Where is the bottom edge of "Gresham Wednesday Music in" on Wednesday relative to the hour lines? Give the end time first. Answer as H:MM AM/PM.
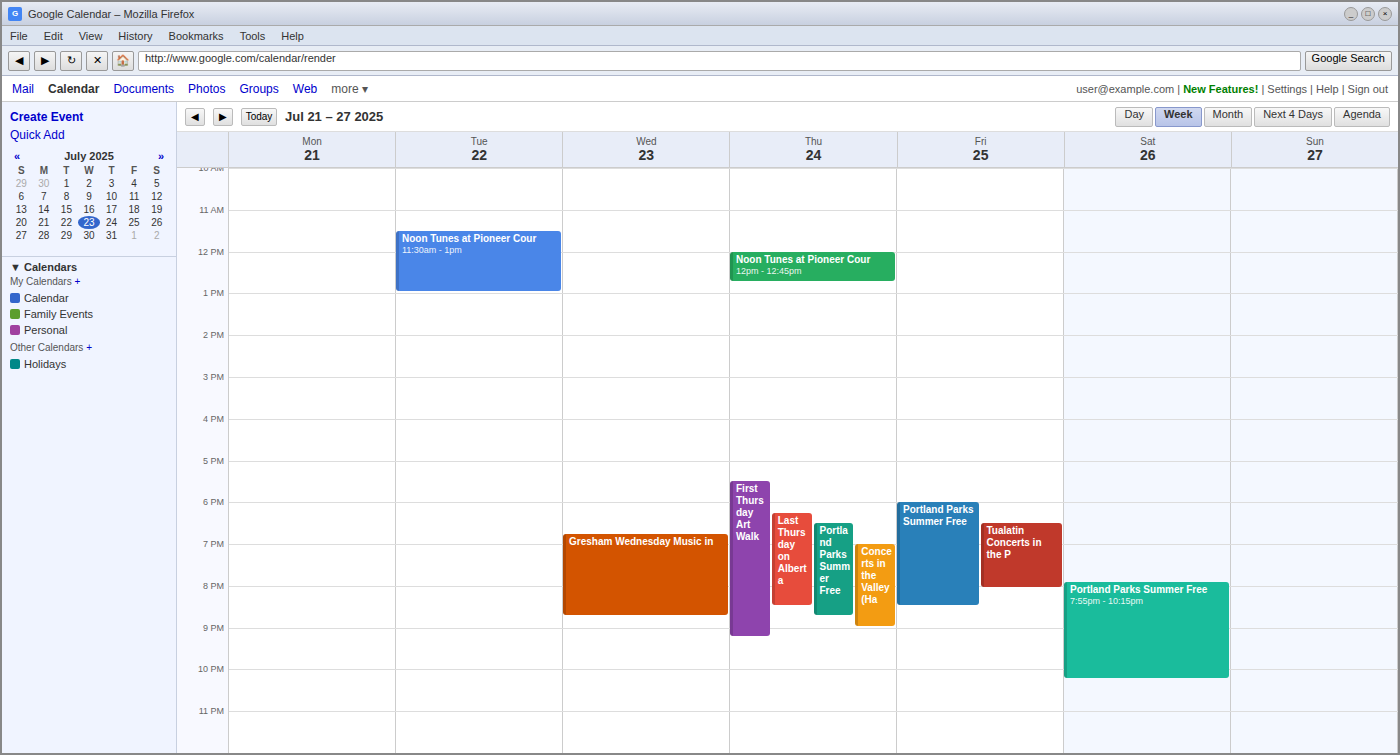
8:45 PM -- neither: three quarters of the way from the 8 PM line to the 9 PM line.